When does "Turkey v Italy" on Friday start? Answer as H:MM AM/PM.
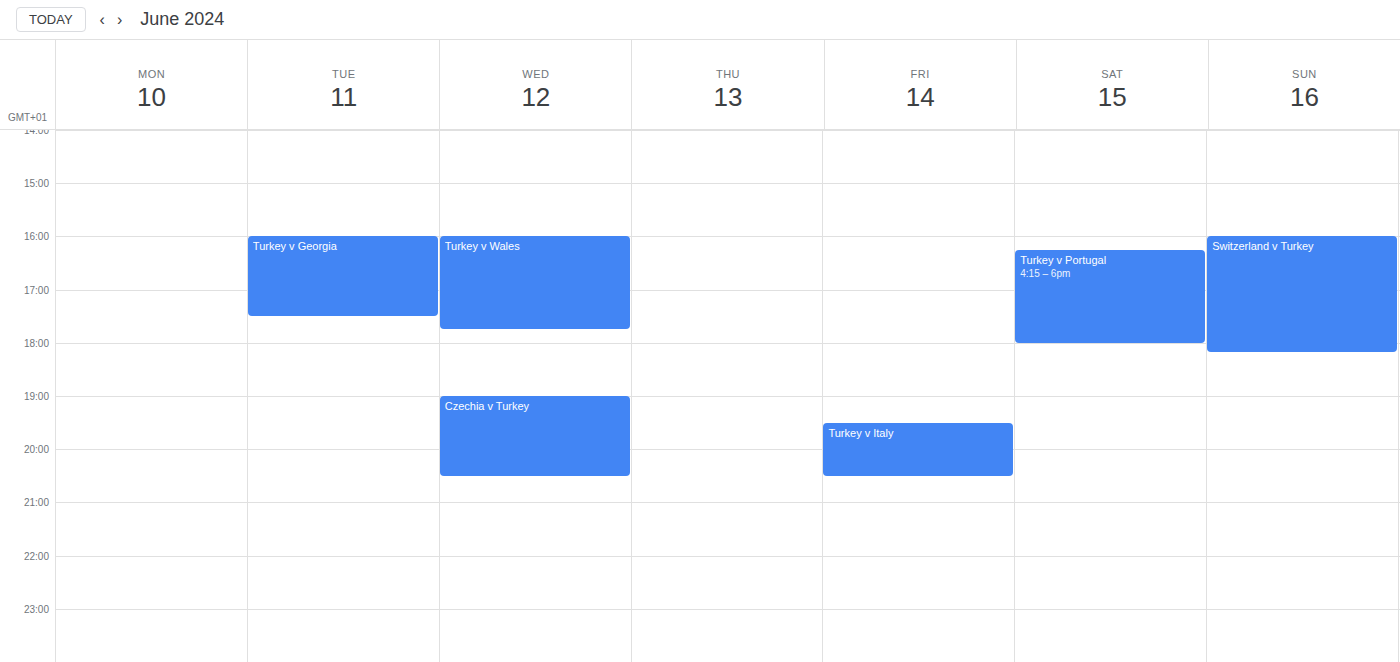
7:30 PM